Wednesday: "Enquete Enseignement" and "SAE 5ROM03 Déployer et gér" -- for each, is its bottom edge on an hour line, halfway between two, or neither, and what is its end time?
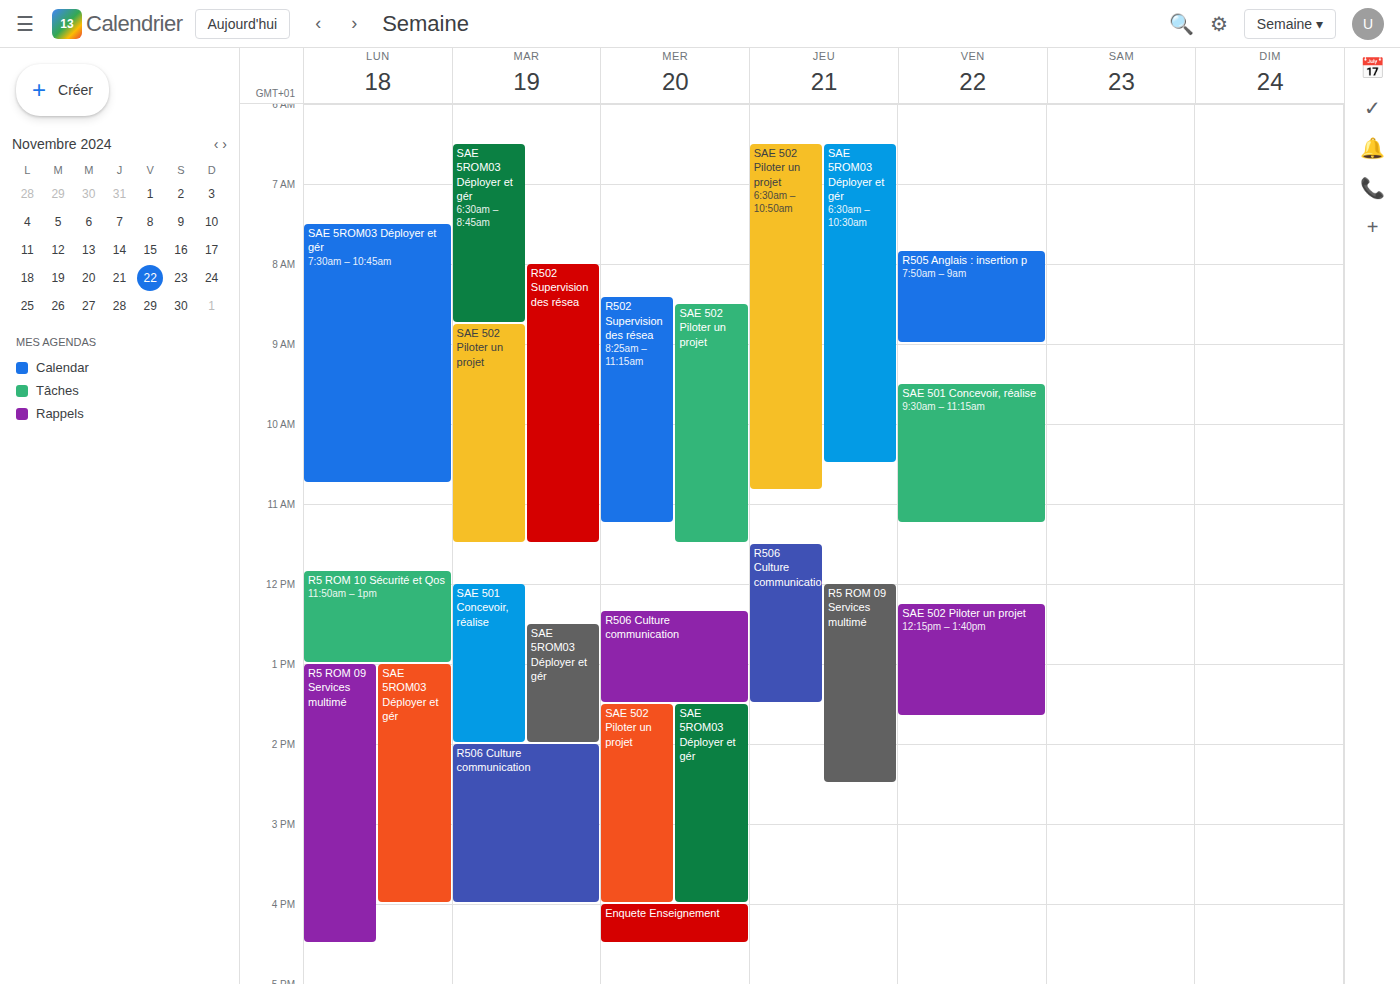
"Enquete Enseignement": 4:30 PM, halfway between the 4 PM and 5 PM lines. "SAE 5ROM03 Déployer et gér": 4:00 PM, exactly on the 4 PM line.